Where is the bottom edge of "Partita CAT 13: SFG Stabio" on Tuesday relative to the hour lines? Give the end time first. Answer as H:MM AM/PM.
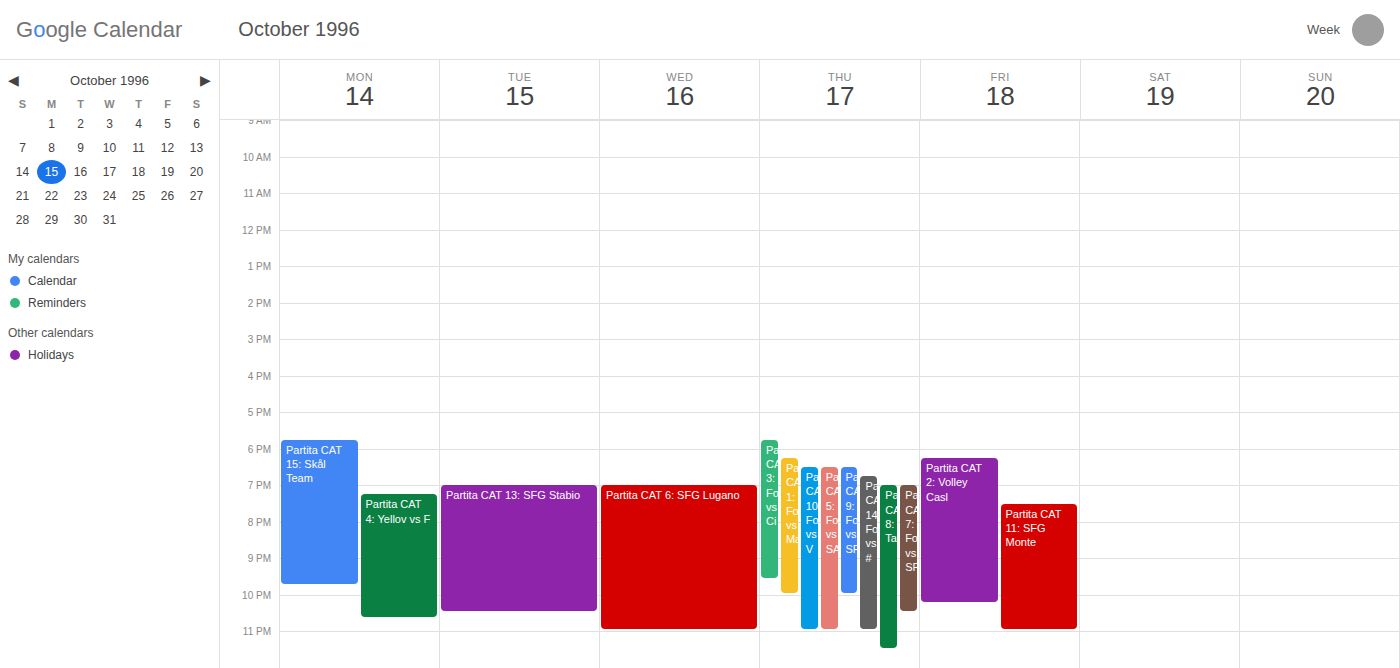
10:30 PM -- halfway between the 10 PM and 11 PM lines.